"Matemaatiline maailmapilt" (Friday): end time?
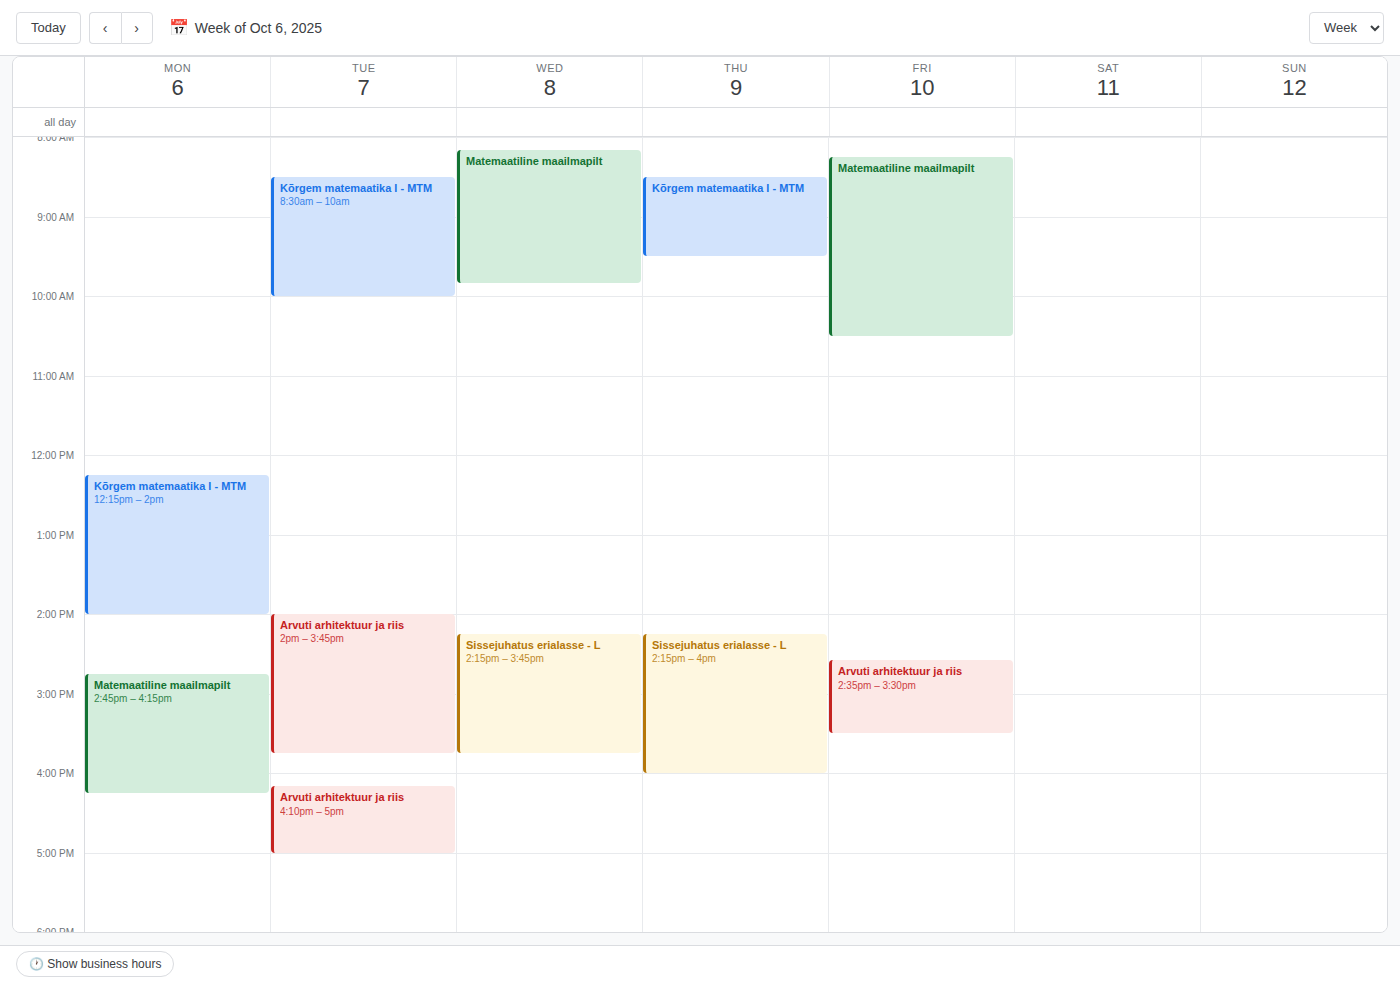
10:30 AM